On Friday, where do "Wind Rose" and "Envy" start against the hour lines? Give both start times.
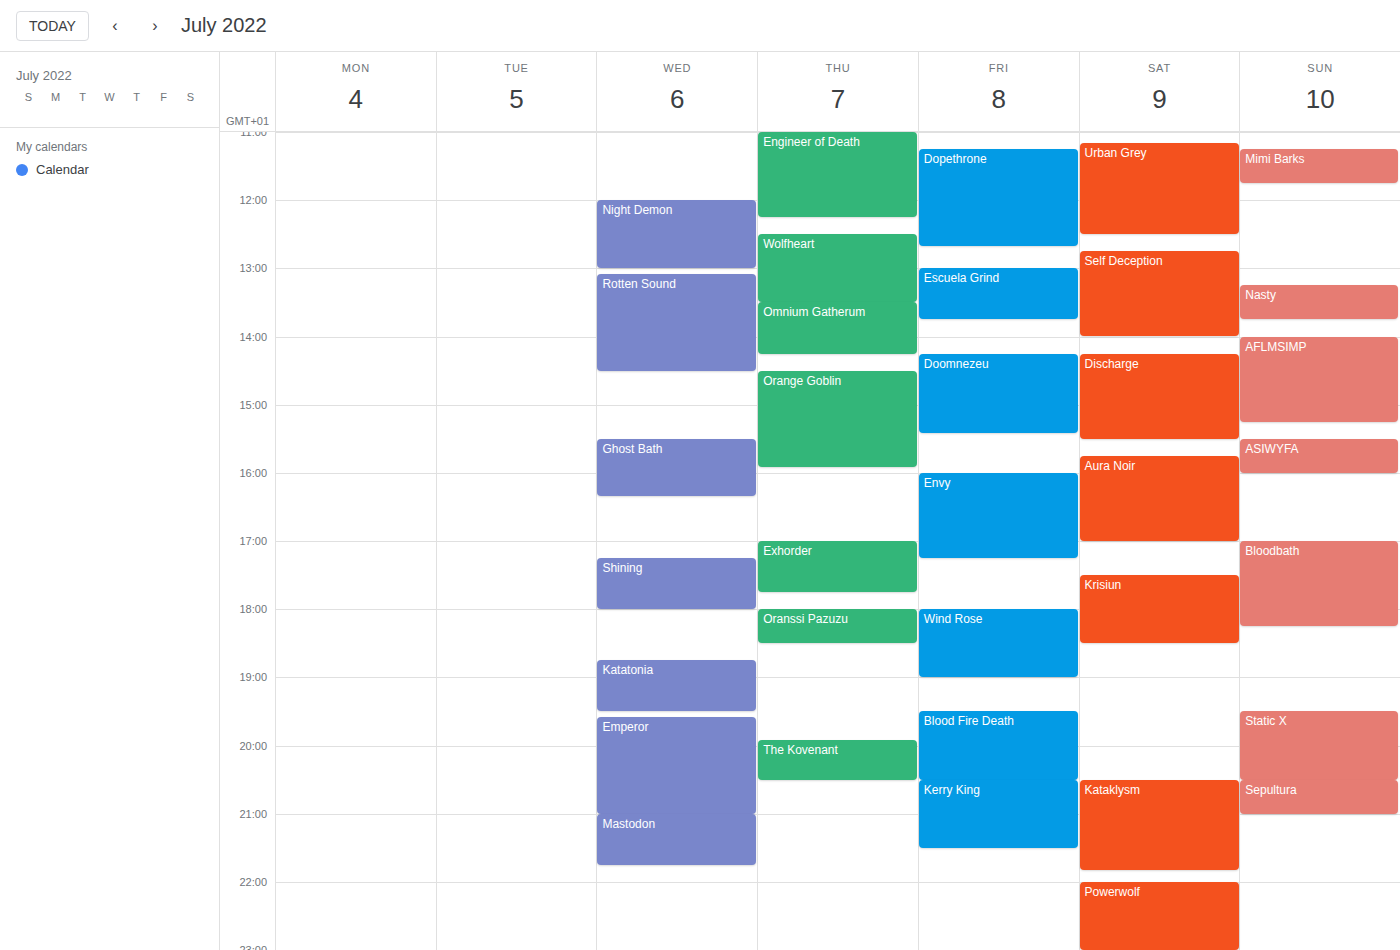
"Wind Rose": 6:00 PM, exactly on the 6 PM line. "Envy": 4:00 PM, exactly on the 4 PM line.